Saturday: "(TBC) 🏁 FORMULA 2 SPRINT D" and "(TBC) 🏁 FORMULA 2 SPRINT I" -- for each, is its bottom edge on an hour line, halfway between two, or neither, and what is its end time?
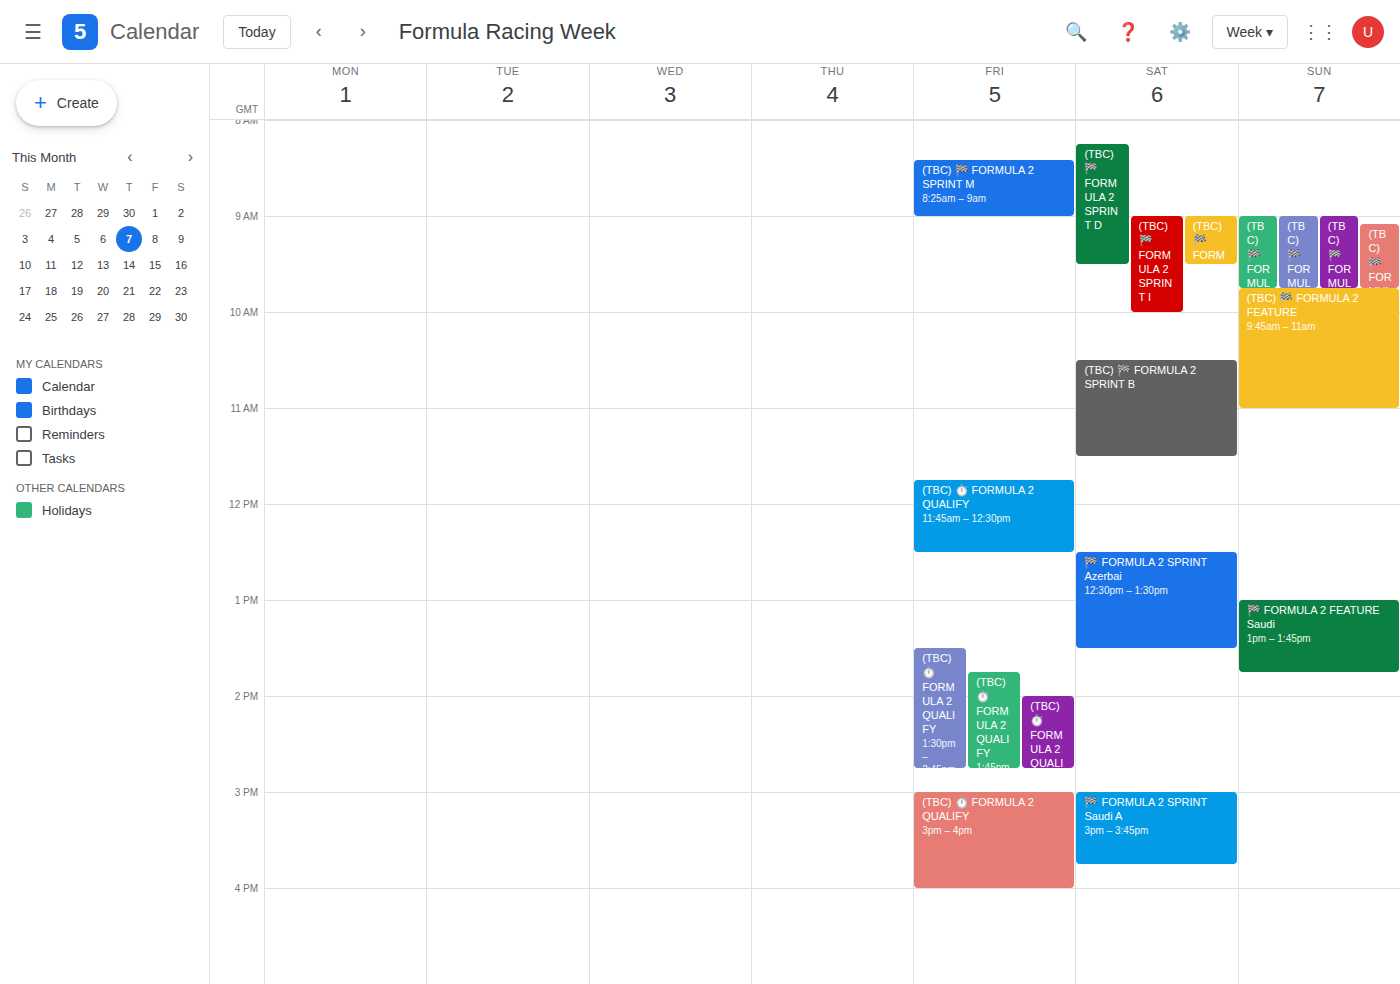
"(TBC) 🏁 FORMULA 2 SPRINT D": 9:30 AM, halfway between the 9 AM and 10 AM lines. "(TBC) 🏁 FORMULA 2 SPRINT I": 10:00 AM, exactly on the 10 AM line.